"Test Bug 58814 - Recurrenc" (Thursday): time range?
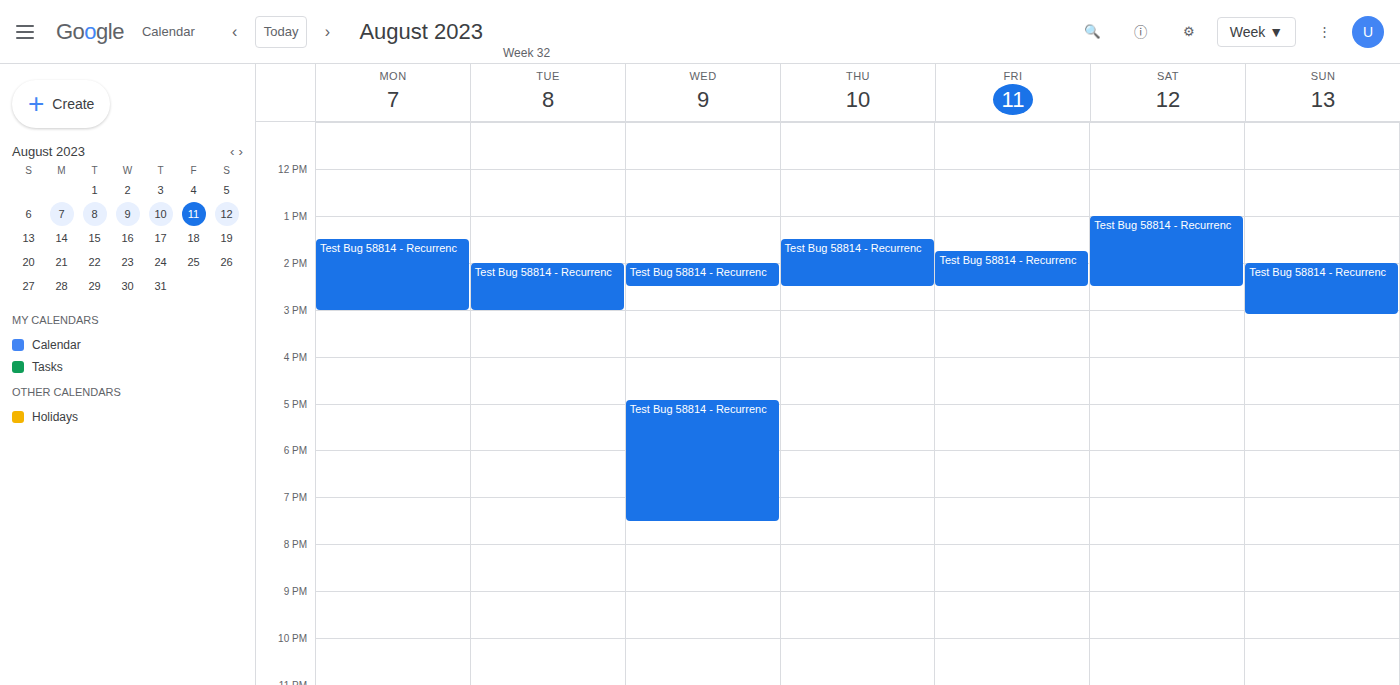
1:30 PM to 2:30 PM